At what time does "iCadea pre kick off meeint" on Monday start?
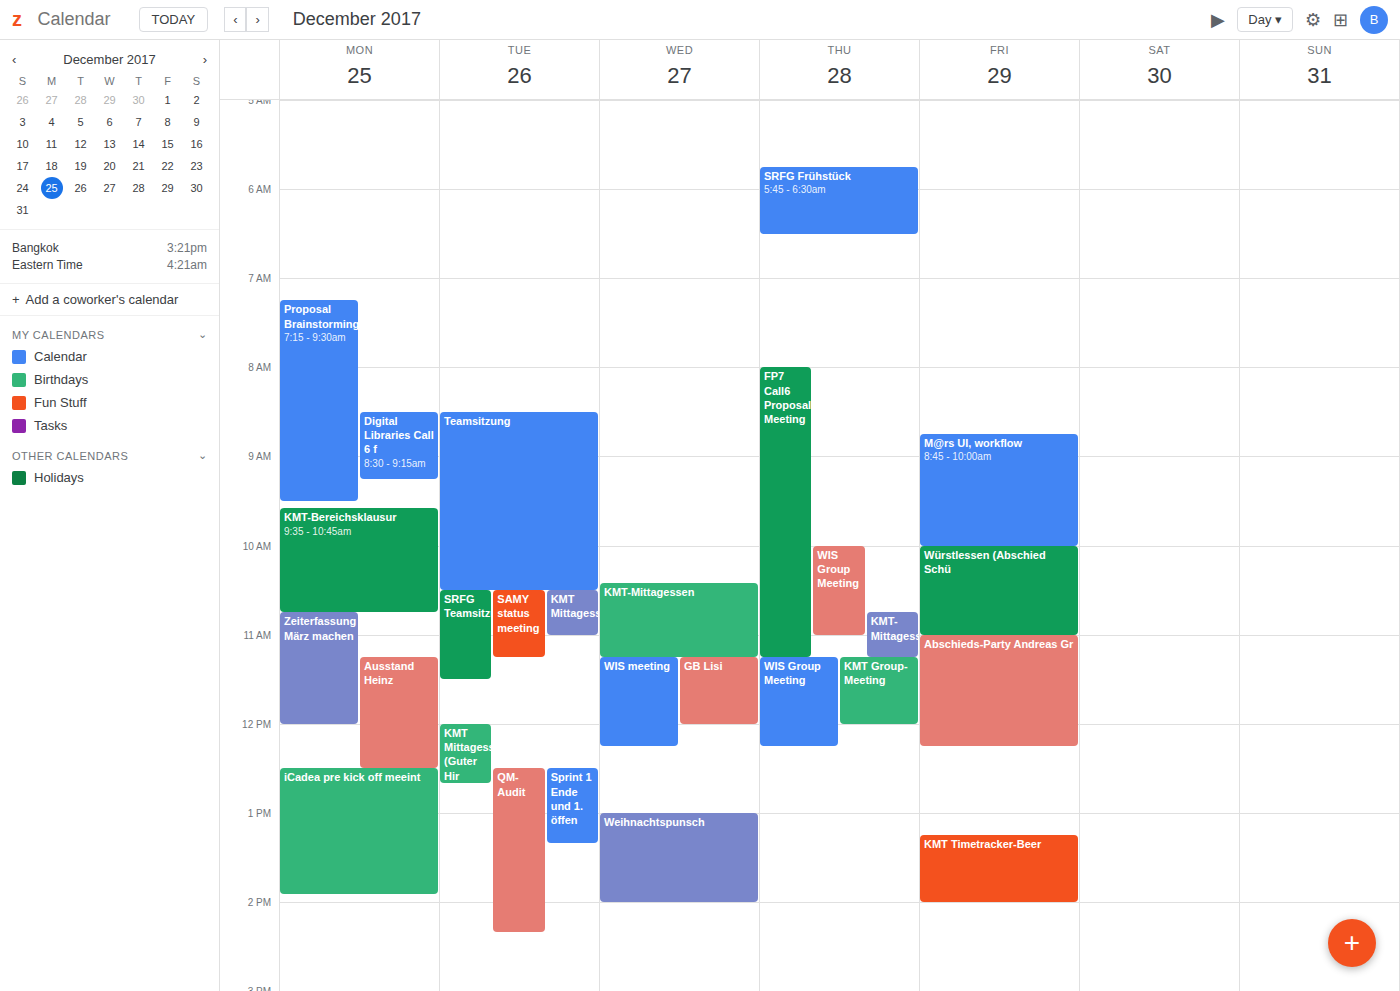
12:30 PM